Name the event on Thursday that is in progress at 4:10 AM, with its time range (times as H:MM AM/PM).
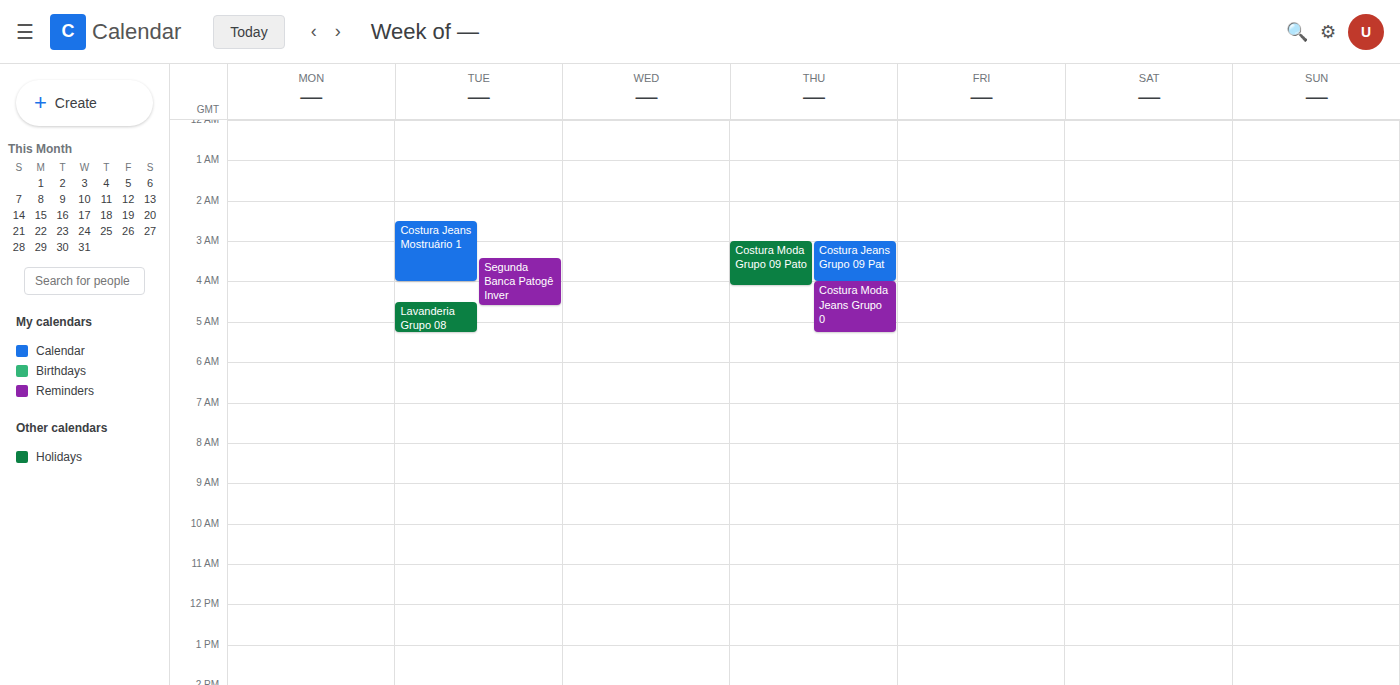
"Costura Moda Jeans Grupo 0", 4:00 AM to 5:15 AM